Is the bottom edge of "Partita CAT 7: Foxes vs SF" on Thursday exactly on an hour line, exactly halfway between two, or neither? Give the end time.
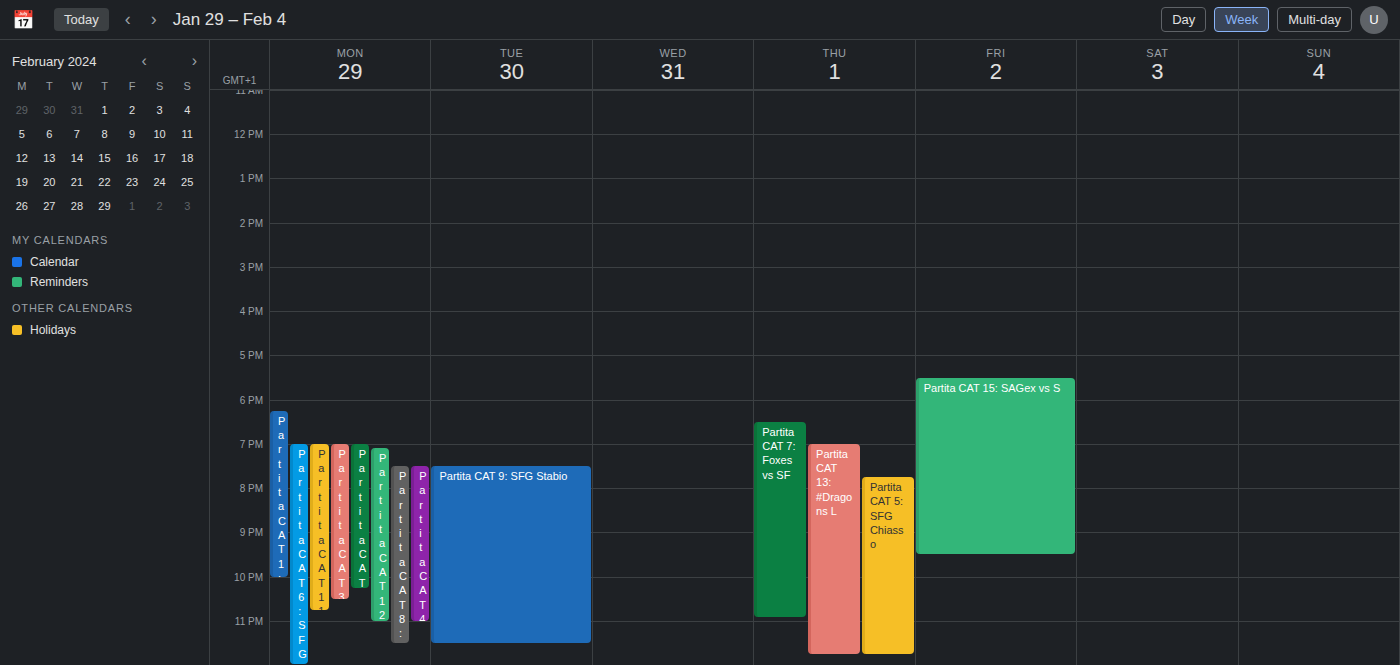
10:55 PM -- neither: 55 minutes below the 10 PM line and 5 minutes above the 11 PM line.